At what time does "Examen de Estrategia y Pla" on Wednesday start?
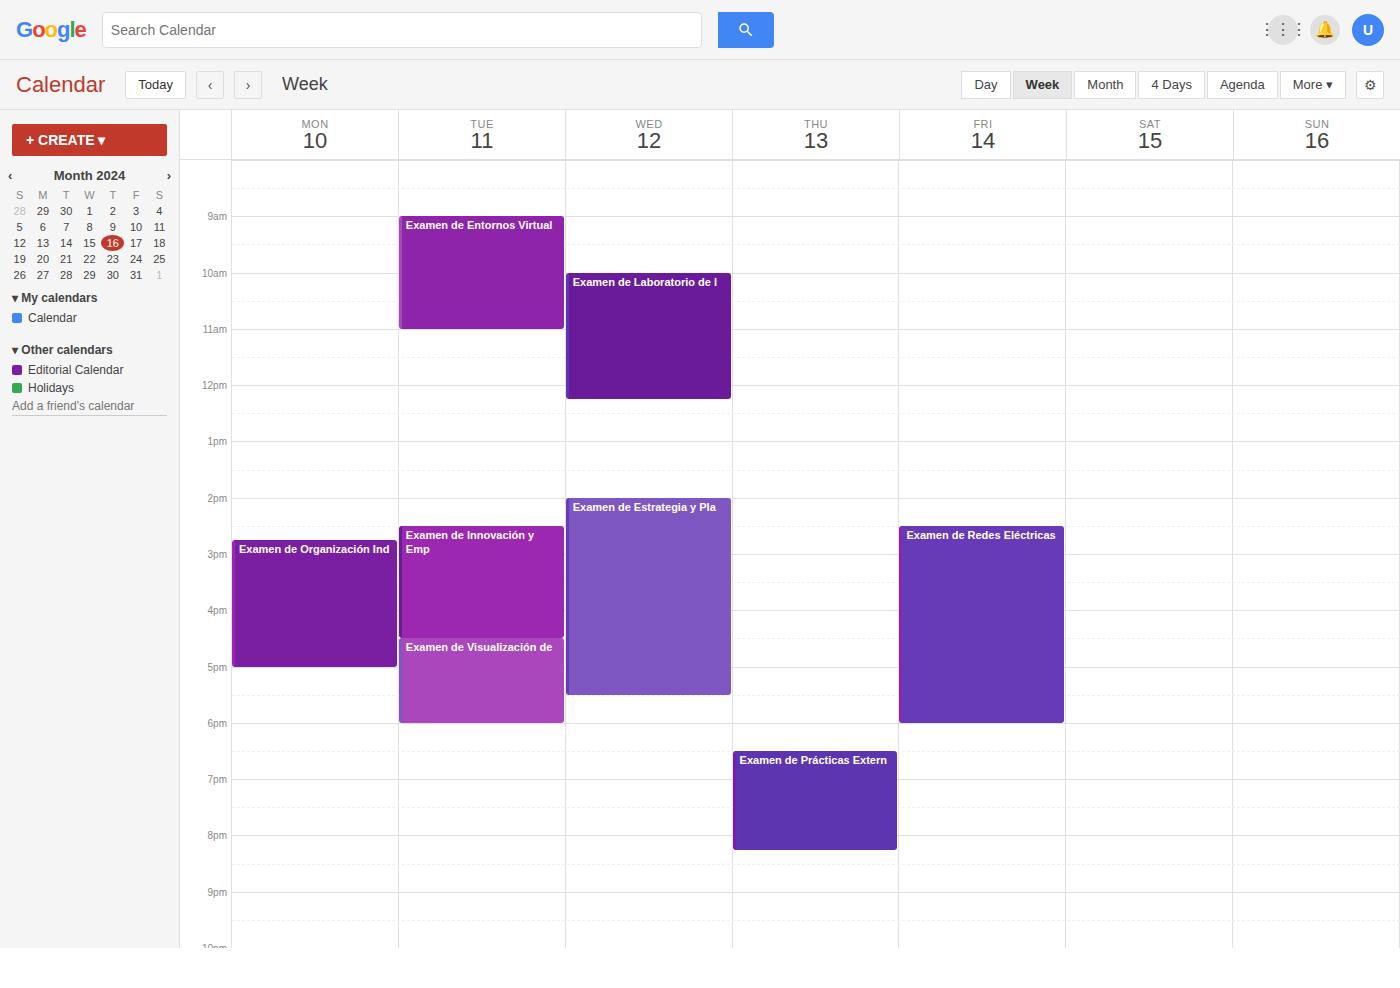
2:00 PM